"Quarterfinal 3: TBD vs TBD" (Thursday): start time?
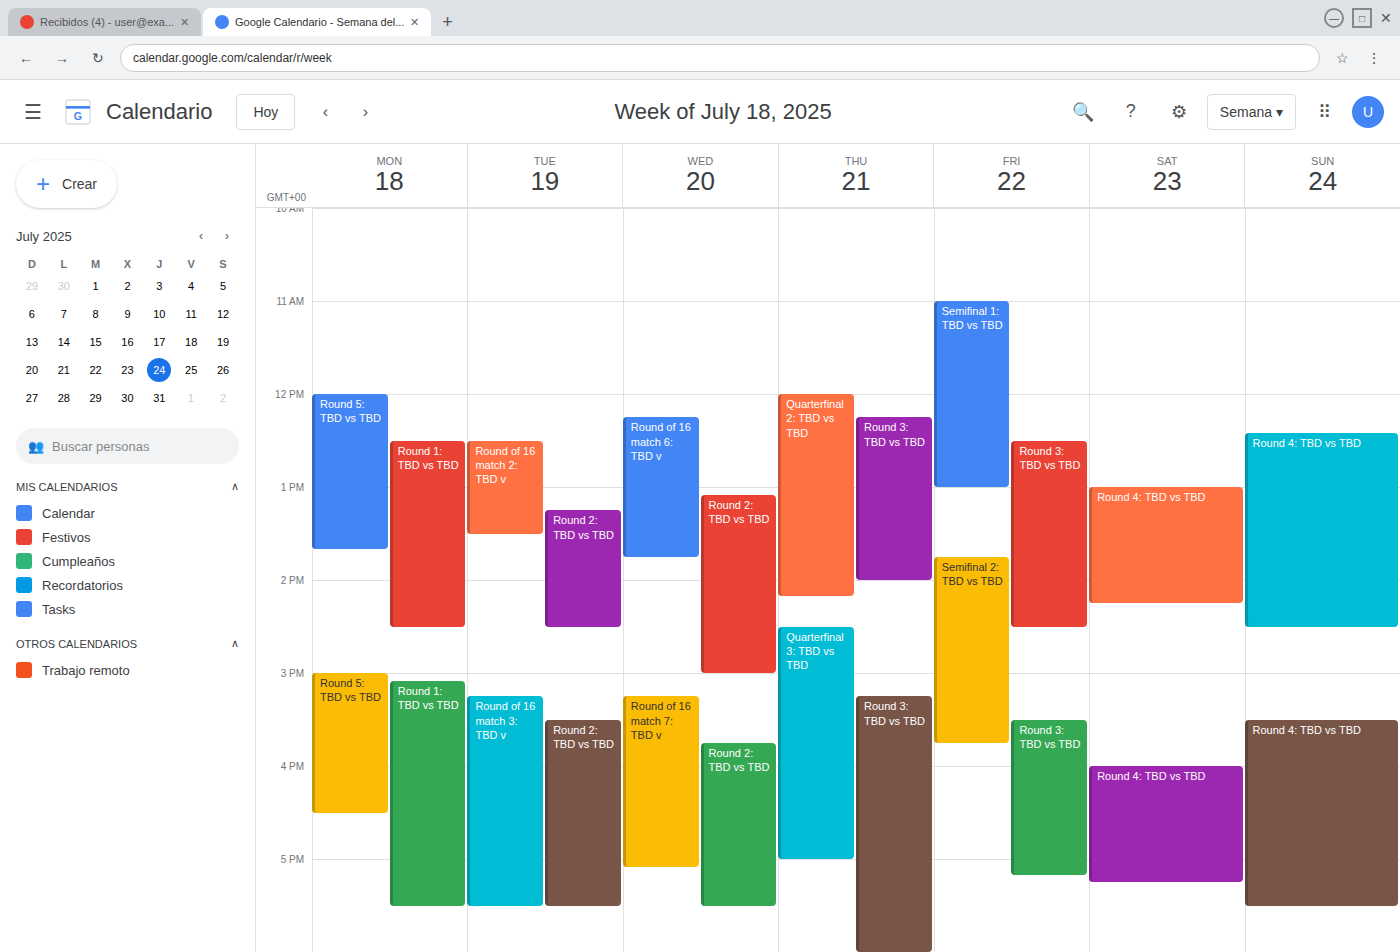
2:30 PM